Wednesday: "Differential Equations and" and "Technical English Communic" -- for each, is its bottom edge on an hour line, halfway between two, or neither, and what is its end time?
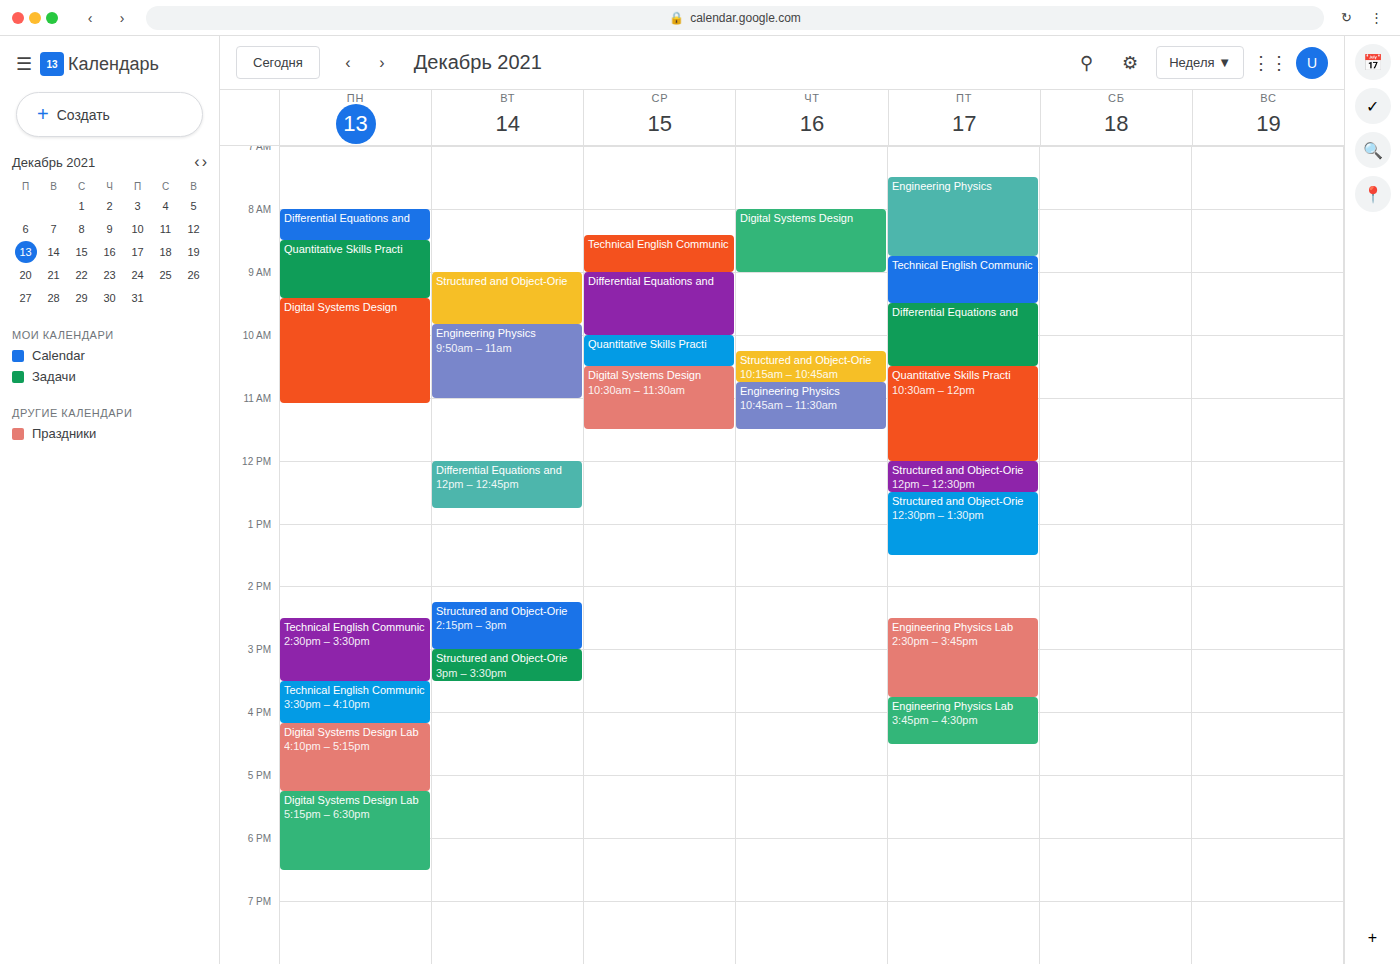
"Differential Equations and": 10:00 AM, exactly on the 10 AM line. "Technical English Communic": 9:00 AM, exactly on the 9 AM line.